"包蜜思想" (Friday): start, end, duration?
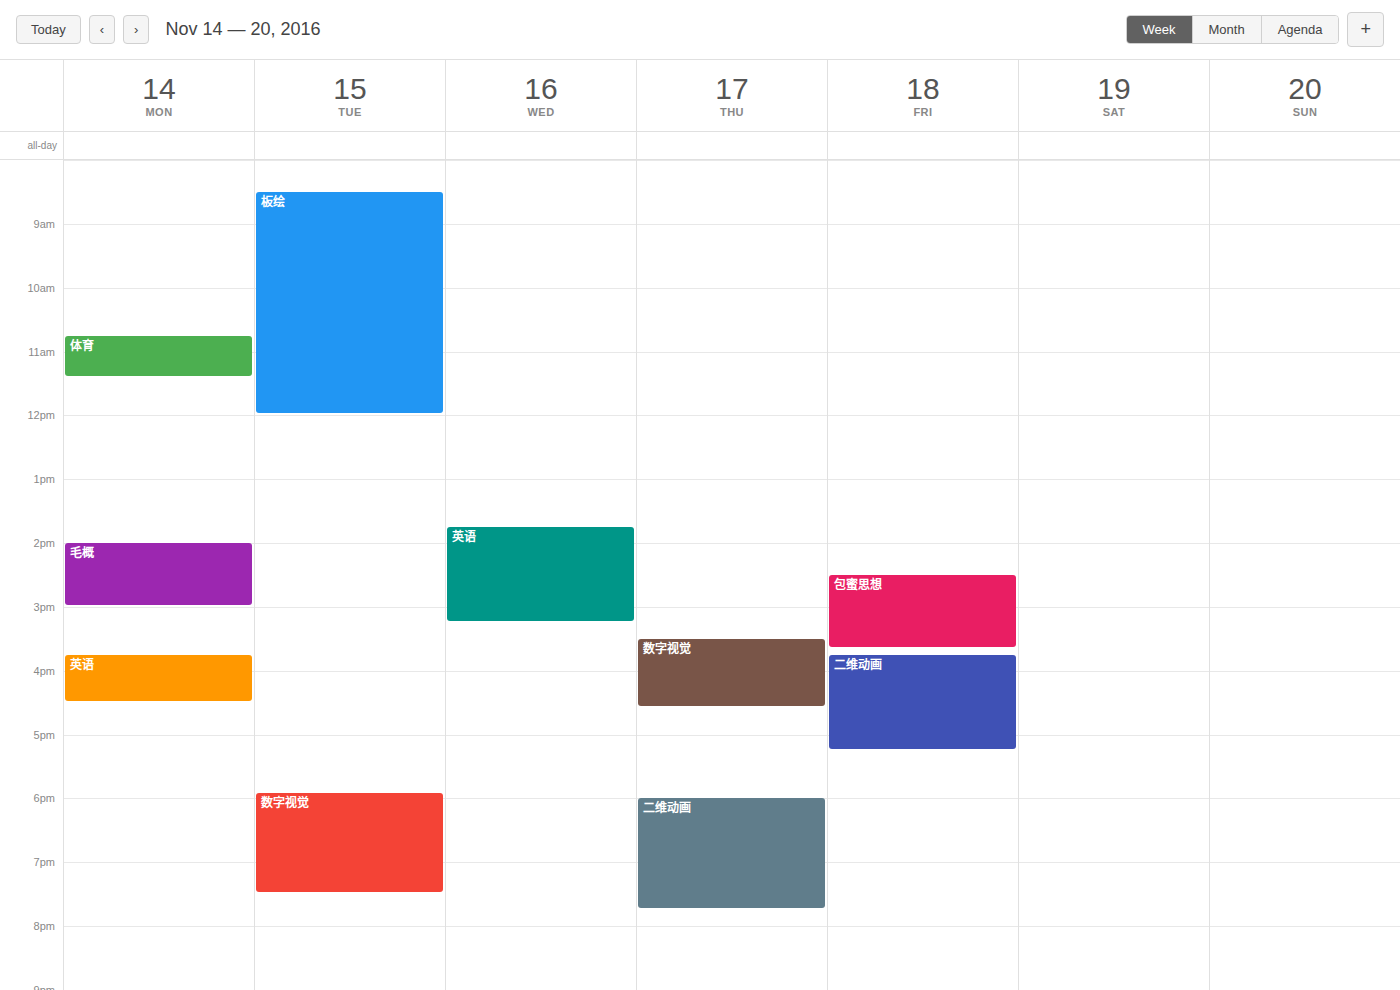
2:30 PM to 3:40 PM, 1 hour 10 minutes